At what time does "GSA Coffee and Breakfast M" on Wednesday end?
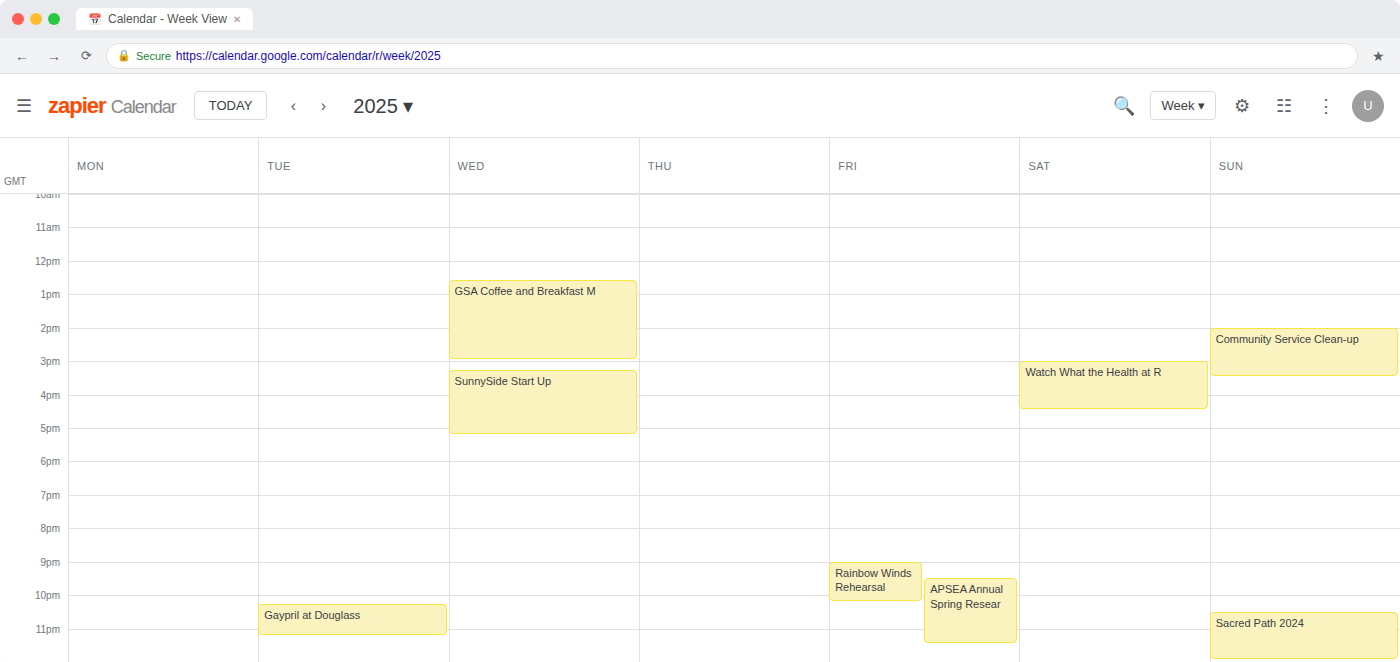
3:00 PM